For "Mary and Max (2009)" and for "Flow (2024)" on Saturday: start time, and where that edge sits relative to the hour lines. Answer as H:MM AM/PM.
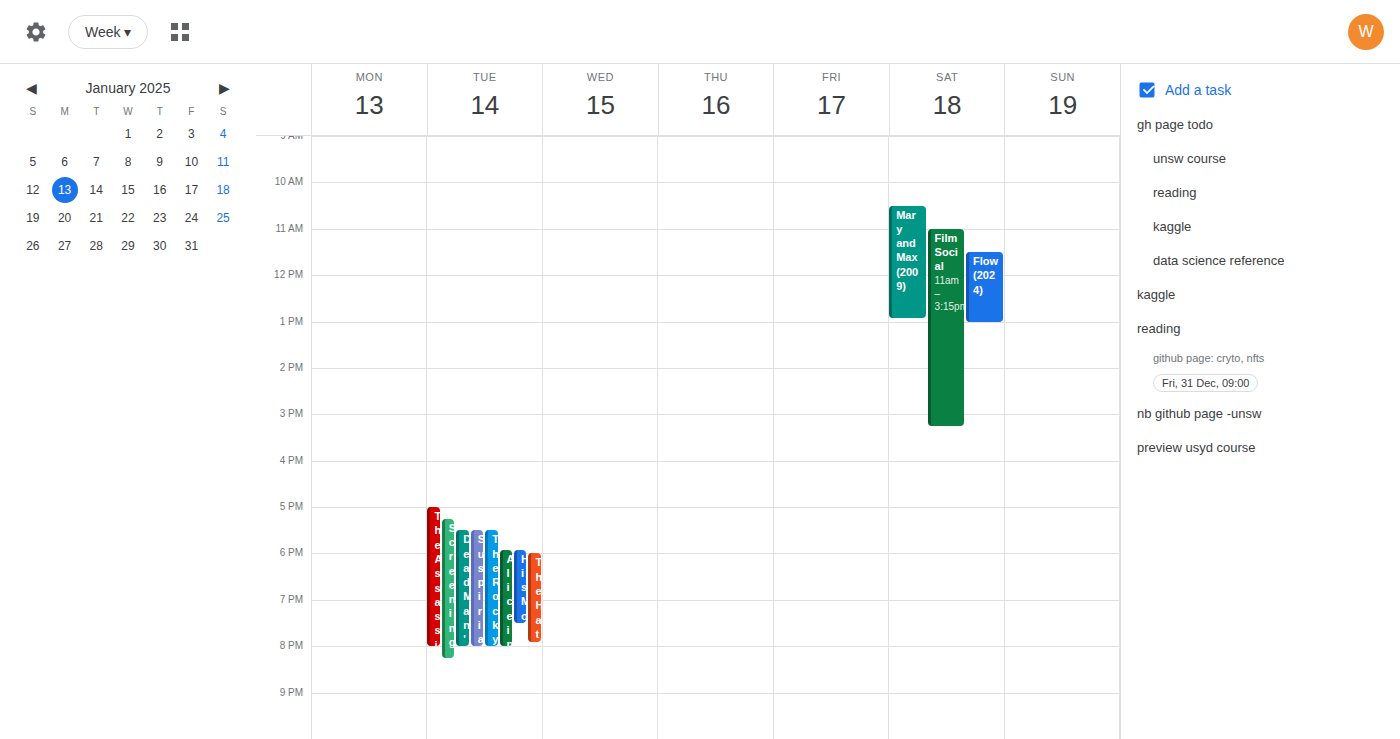
"Mary and Max (2009)": 10:30 AM, halfway between the 10 AM and 11 AM lines. "Flow (2024)": 11:30 AM, halfway between the 11 AM and 12 PM lines.